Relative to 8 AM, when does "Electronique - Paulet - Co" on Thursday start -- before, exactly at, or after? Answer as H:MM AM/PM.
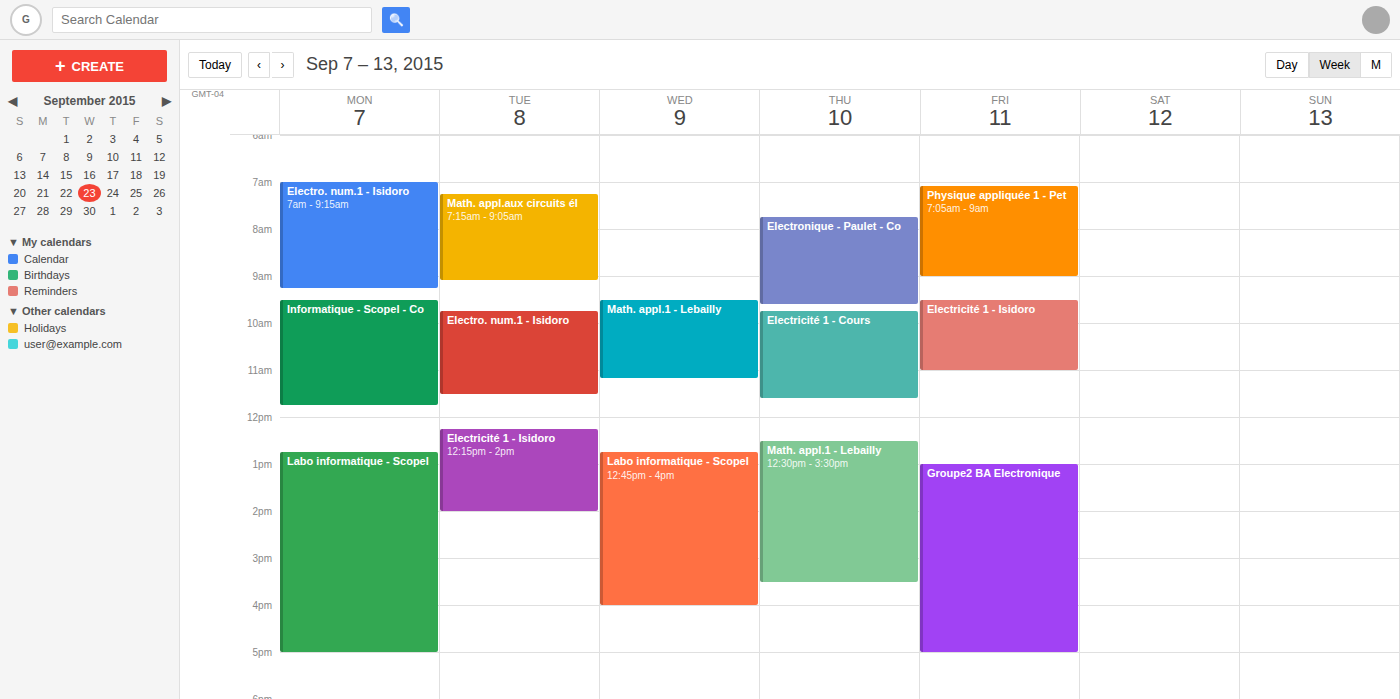
7:45 AM -- before 8 AM, 15 minutes above the 8 AM line.